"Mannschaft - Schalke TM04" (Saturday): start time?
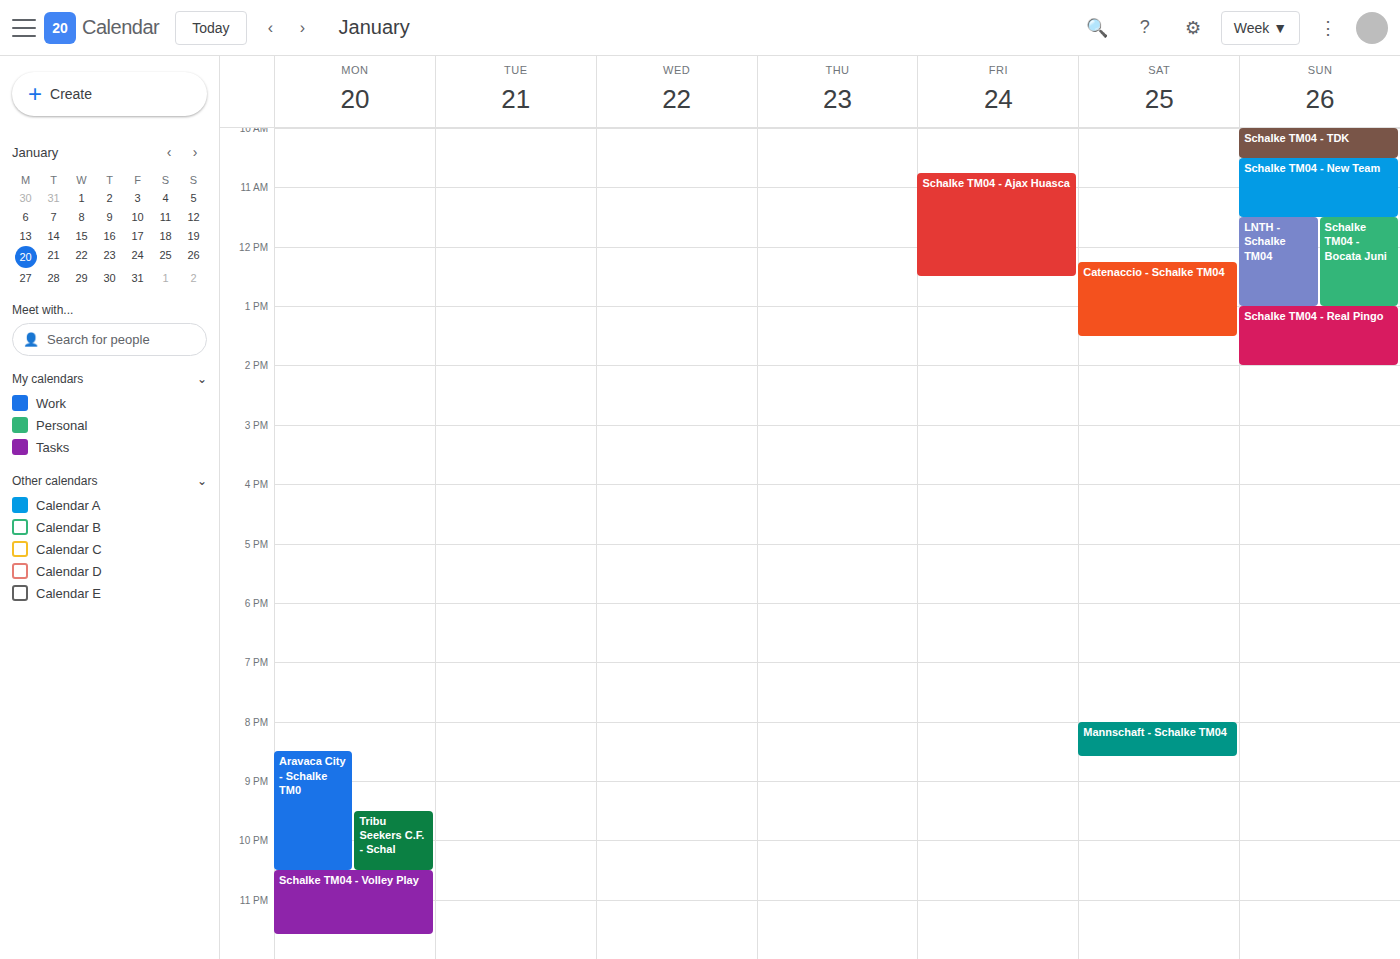
8:00 PM